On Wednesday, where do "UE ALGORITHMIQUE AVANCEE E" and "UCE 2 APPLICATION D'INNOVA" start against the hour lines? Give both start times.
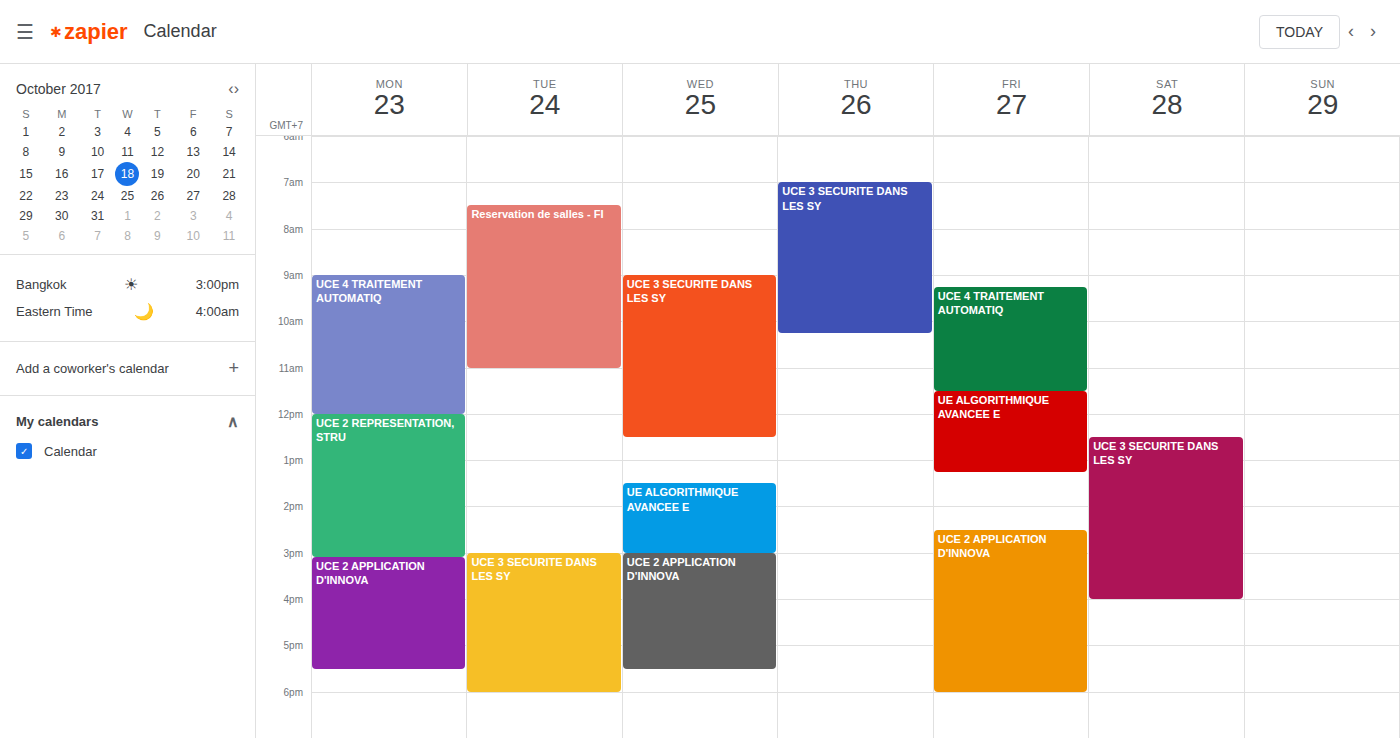
"UE ALGORITHMIQUE AVANCEE E": 1:30 PM, halfway between the 1 PM and 2 PM lines. "UCE 2 APPLICATION D'INNOVA": 3:00 PM, exactly on the 3 PM line.